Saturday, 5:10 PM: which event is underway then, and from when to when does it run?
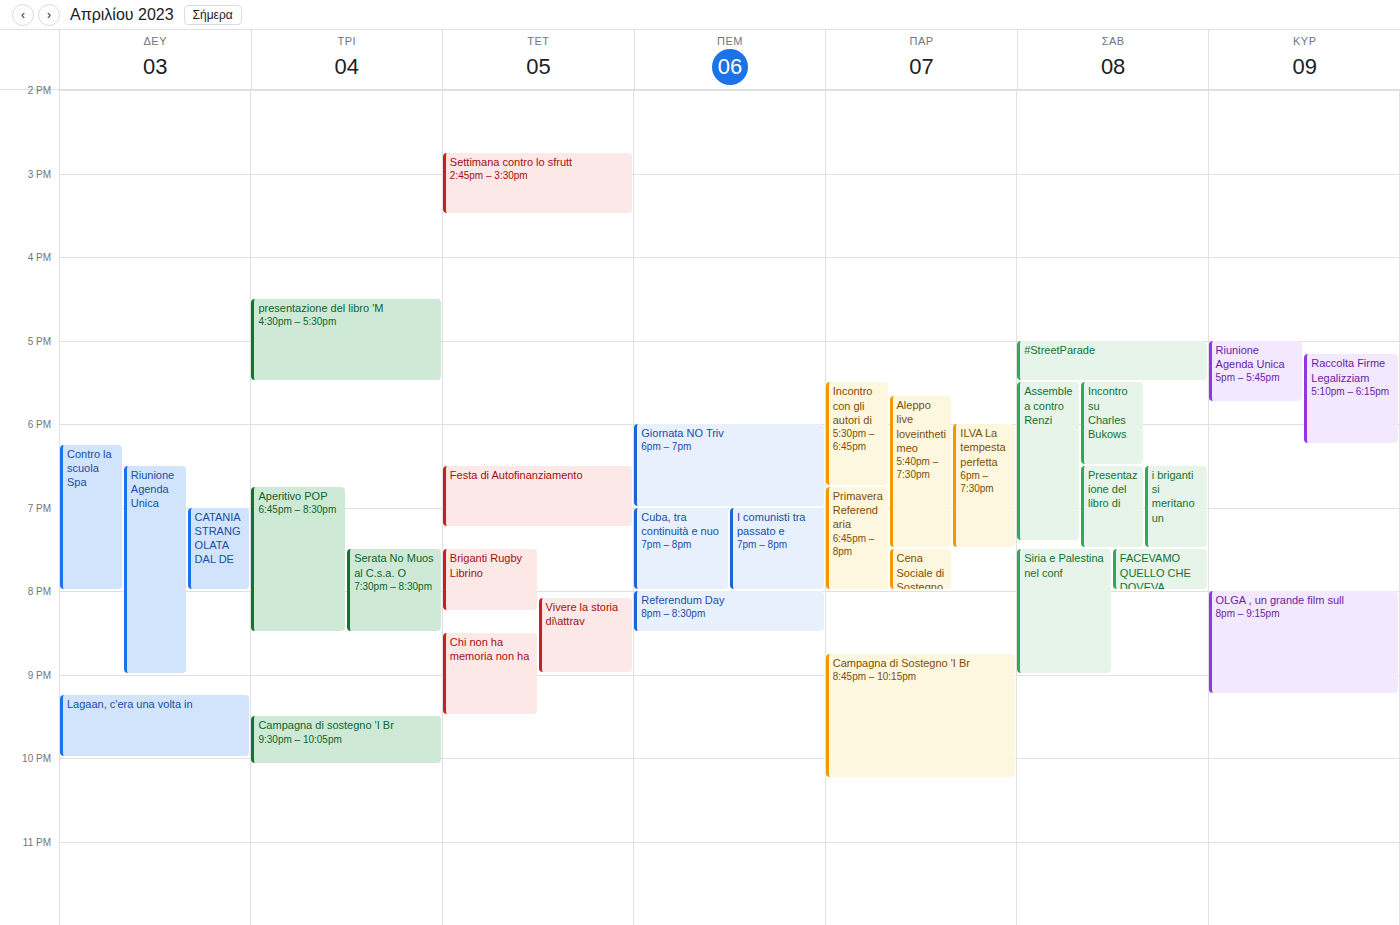
"#StreetParade", 5:00 PM to 5:30 PM